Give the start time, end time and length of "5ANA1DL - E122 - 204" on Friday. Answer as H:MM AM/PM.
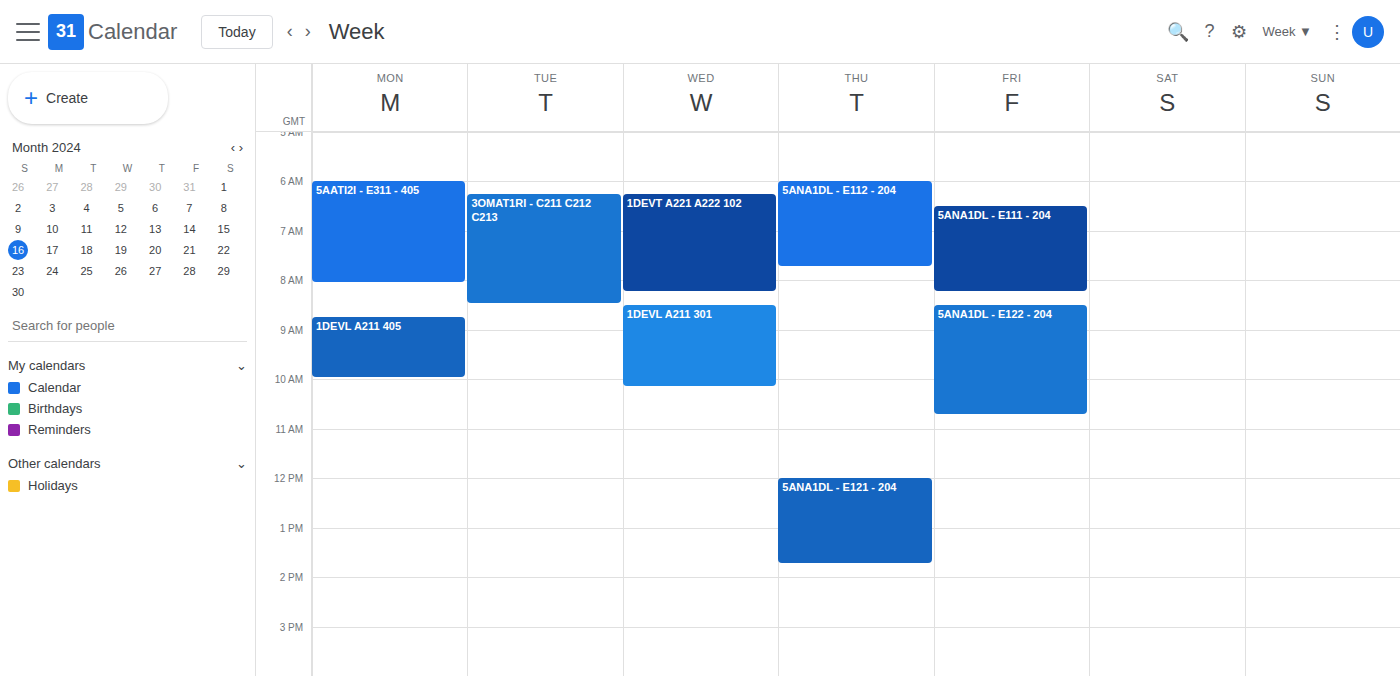
8:30 AM to 10:45 AM, 2 hours 15 minutes